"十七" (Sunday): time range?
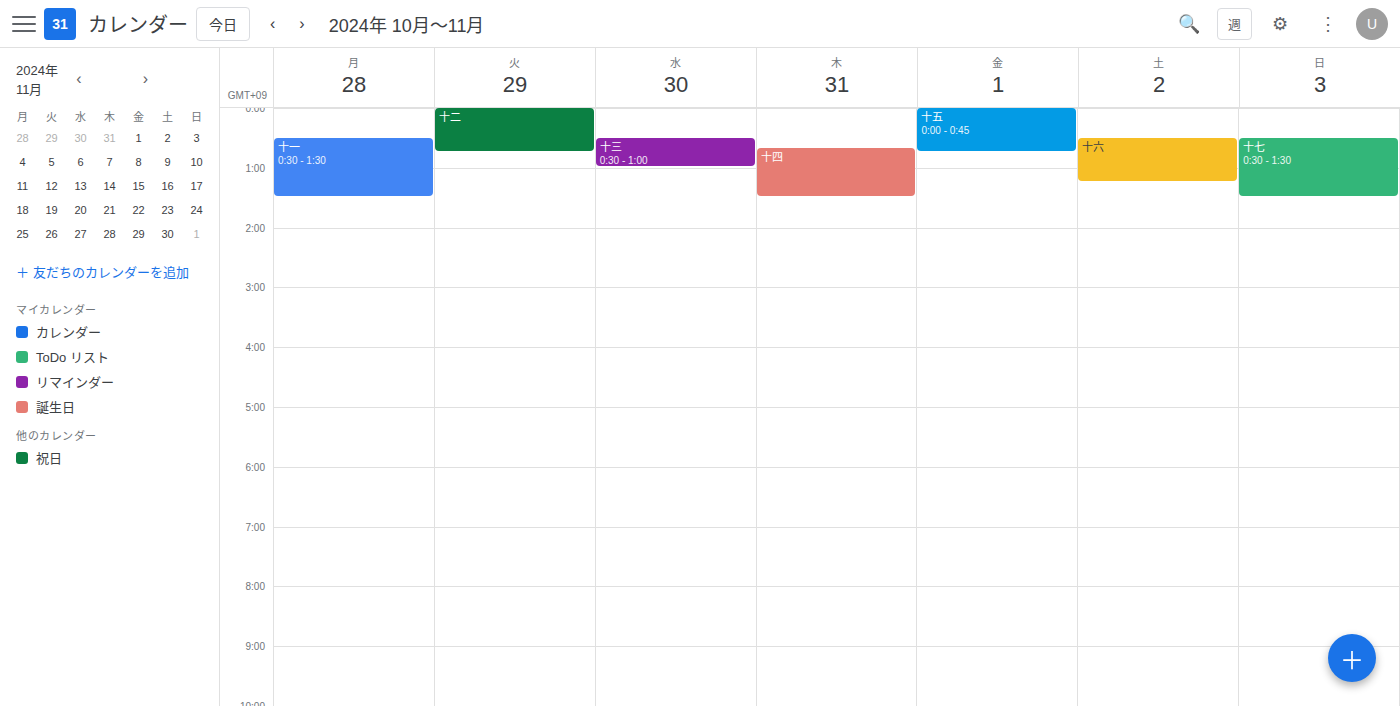
12:30 AM to 1:30 AM